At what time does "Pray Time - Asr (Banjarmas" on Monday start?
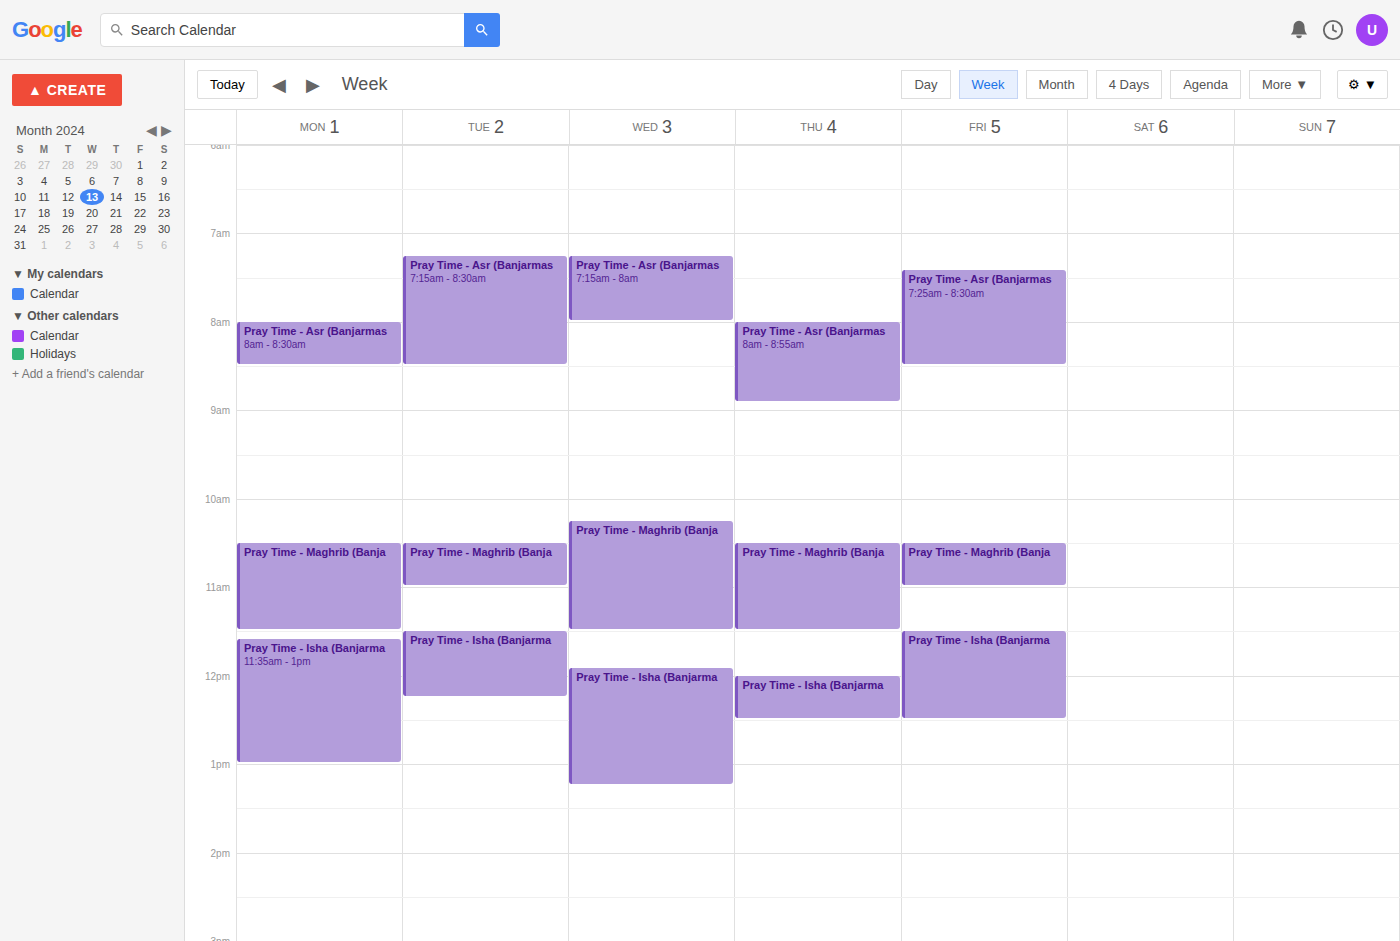
8:00 AM